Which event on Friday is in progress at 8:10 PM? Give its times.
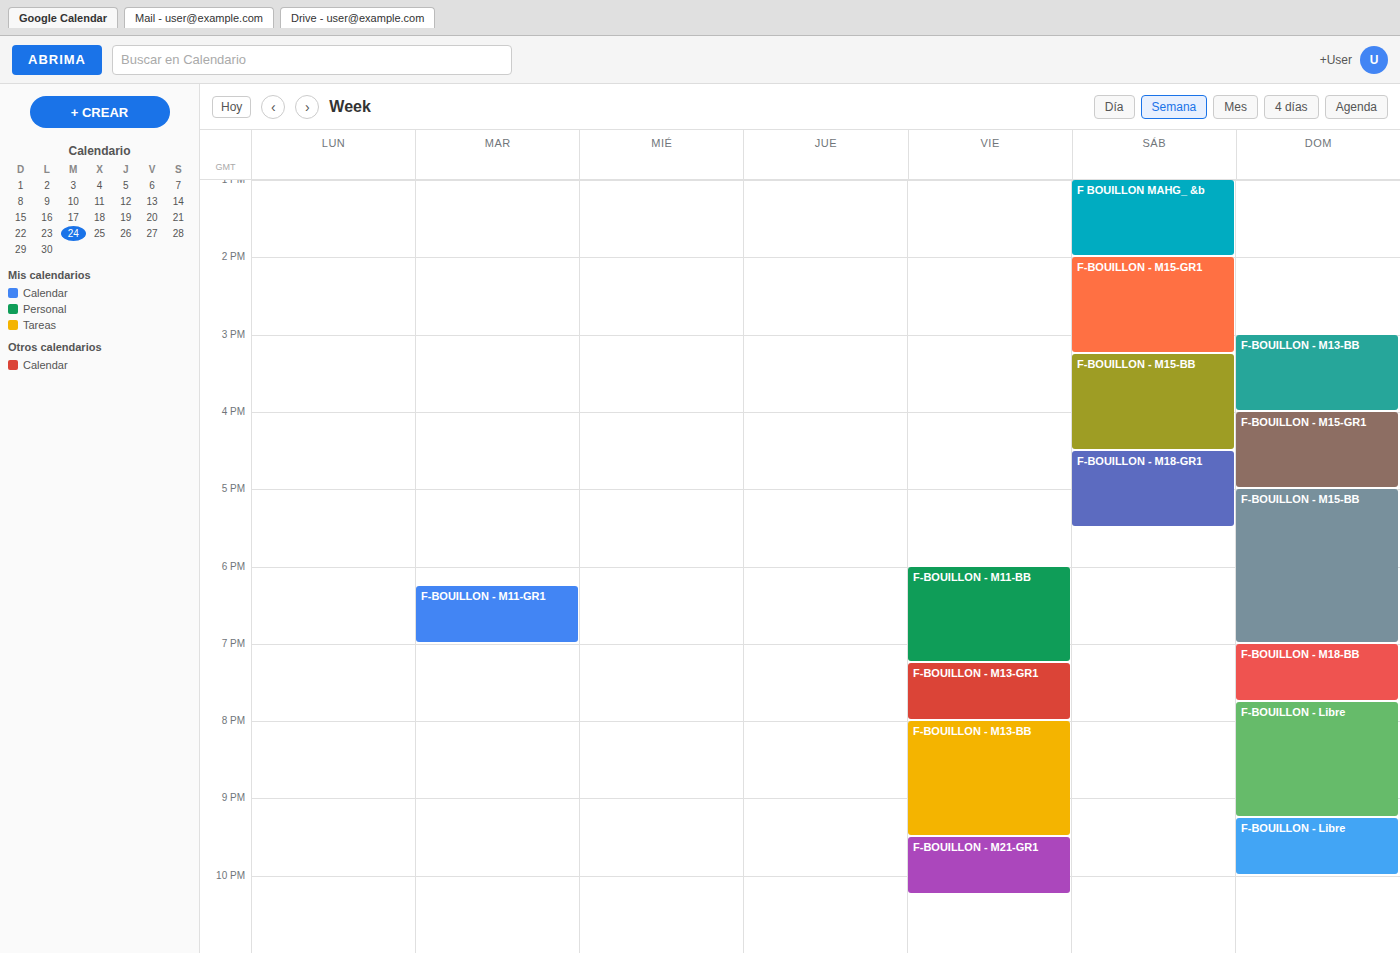
"F-BOUILLON - M13-BB", 8:00 PM to 9:30 PM